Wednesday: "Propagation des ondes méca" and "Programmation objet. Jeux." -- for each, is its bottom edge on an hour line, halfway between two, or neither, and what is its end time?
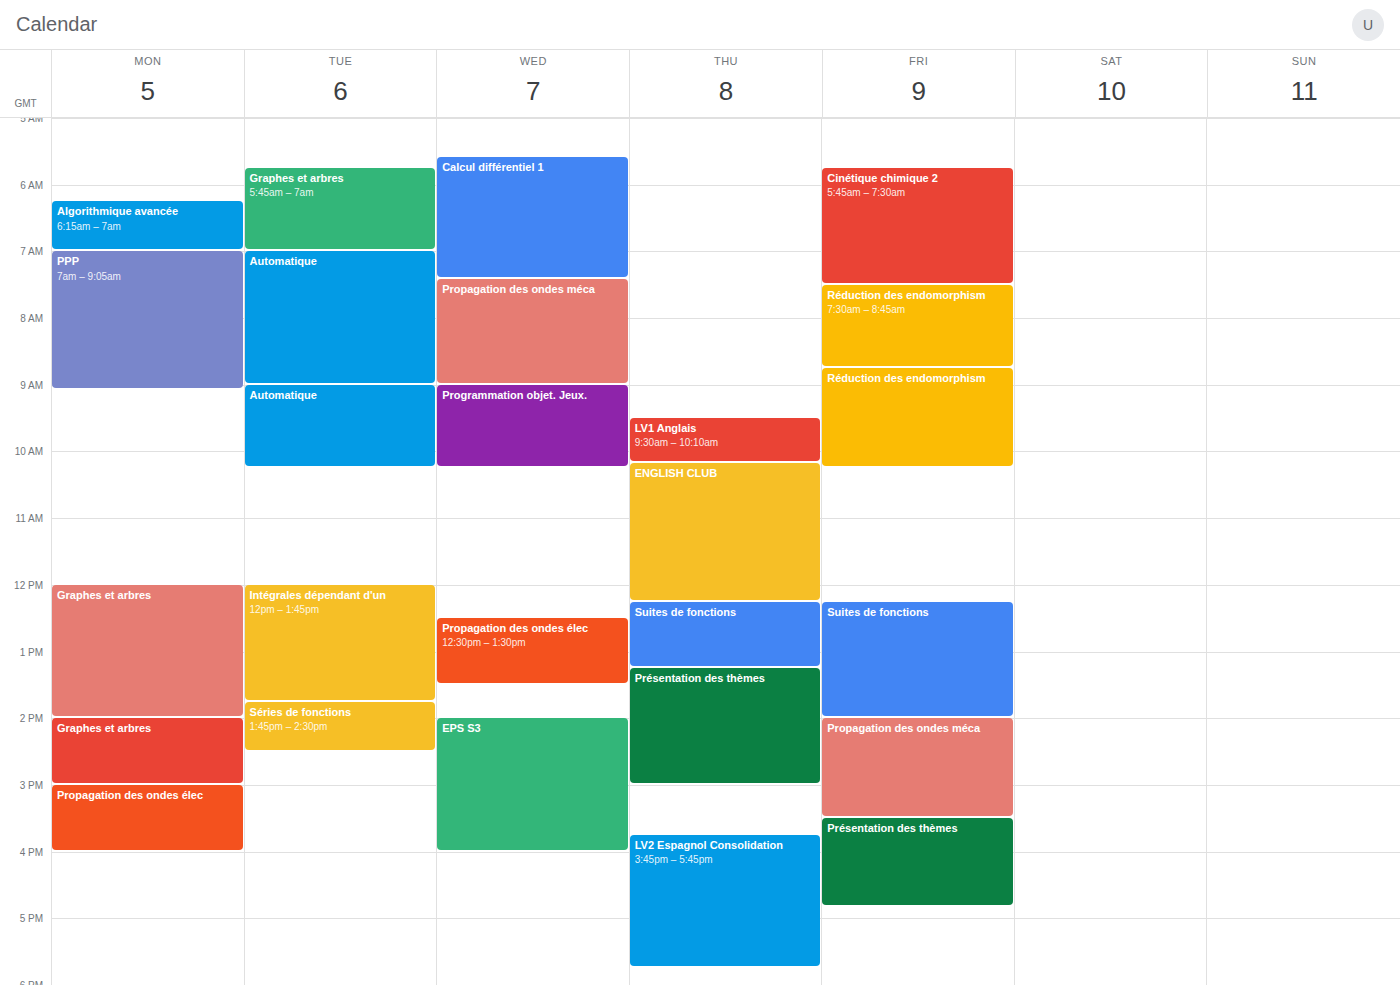
"Propagation des ondes méca": 9:00 AM, exactly on the 9 AM line. "Programmation objet. Jeux.": 10:15 AM, neither: a quarter of the way from the 10 AM line to the 11 AM line.